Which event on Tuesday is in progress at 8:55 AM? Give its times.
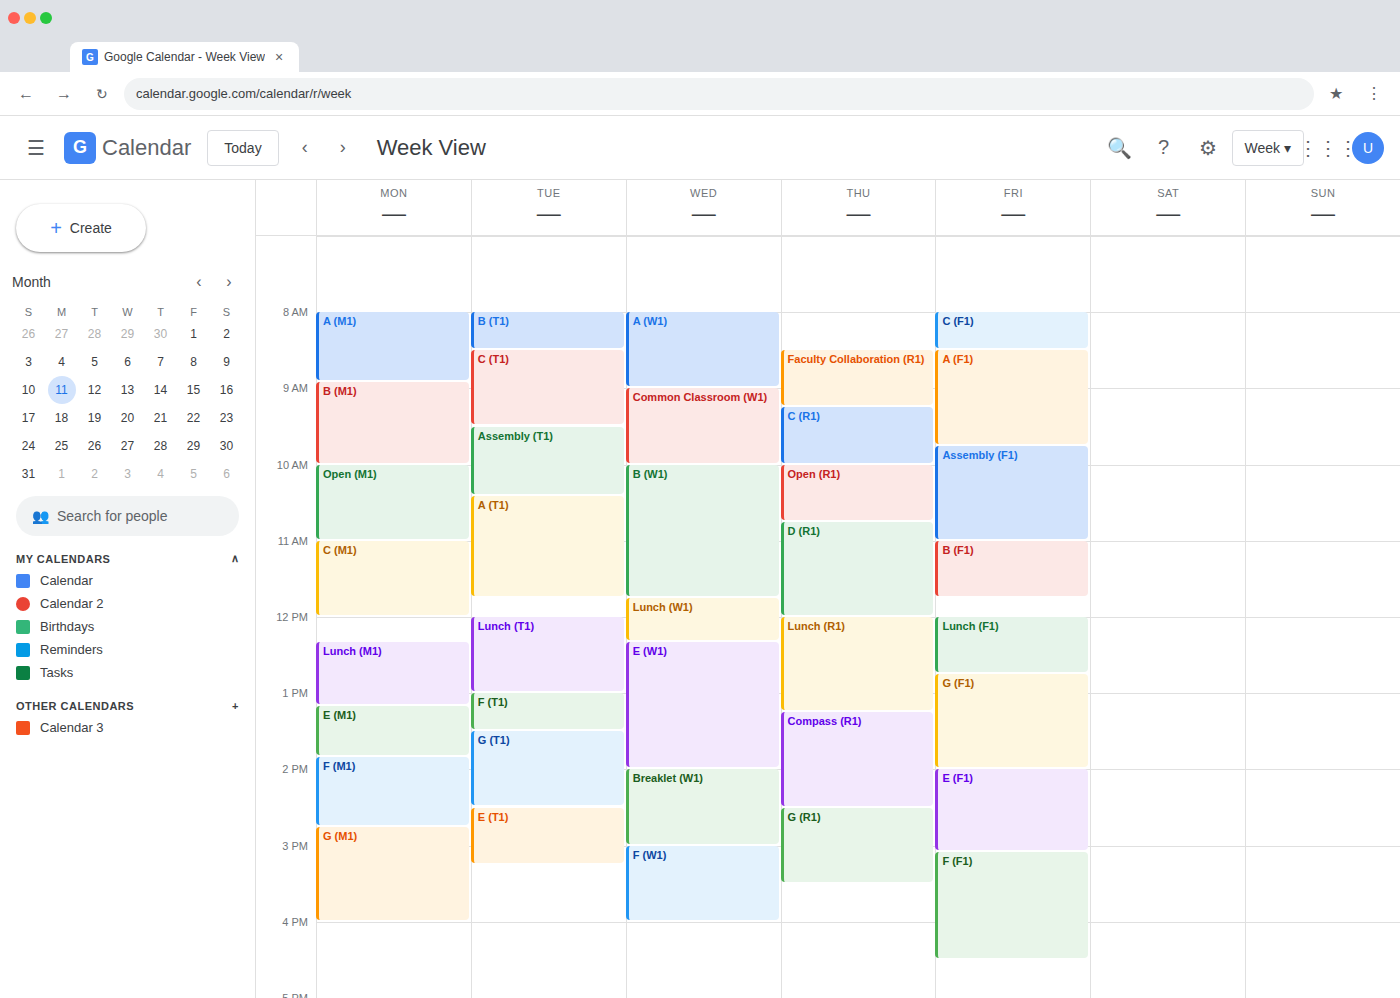
"C (T1)", 8:30 AM to 9:30 AM